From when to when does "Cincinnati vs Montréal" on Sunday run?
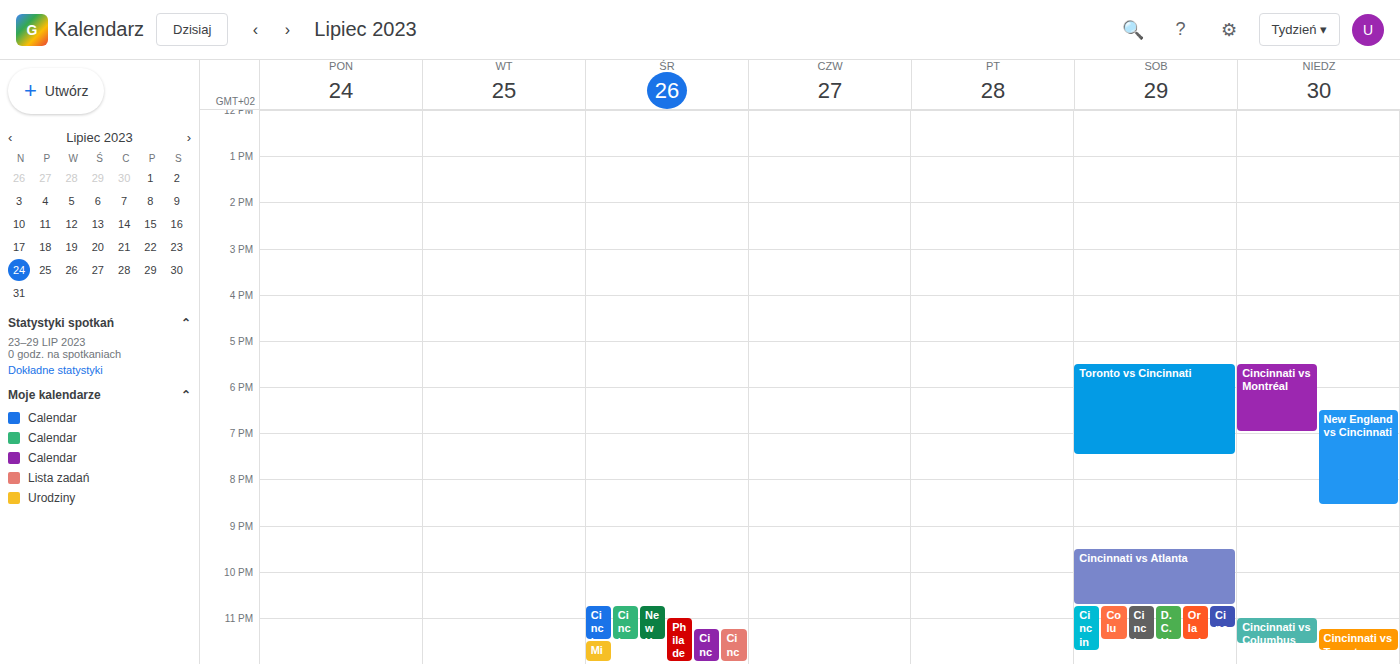
5:30 PM to 7:00 PM